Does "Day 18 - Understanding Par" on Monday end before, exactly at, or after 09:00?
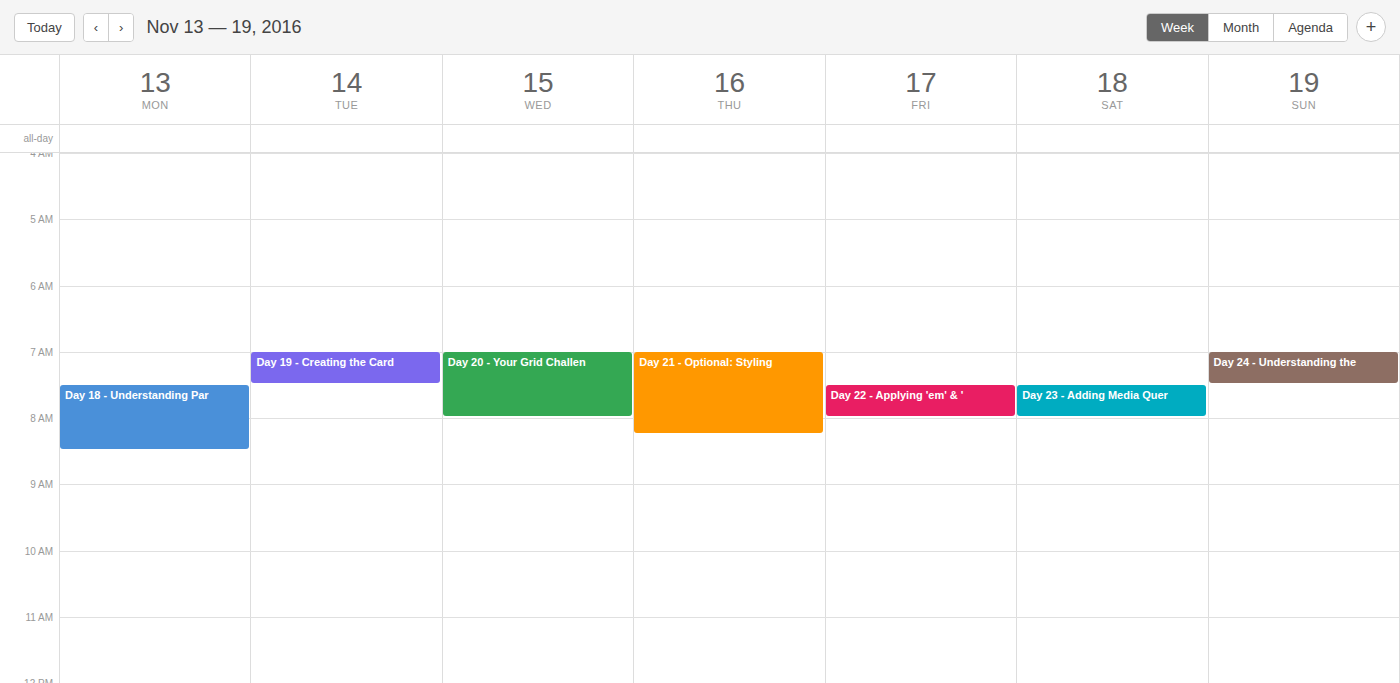
08:30 -- before 09:00, 30 minutes above the 09:00 line.